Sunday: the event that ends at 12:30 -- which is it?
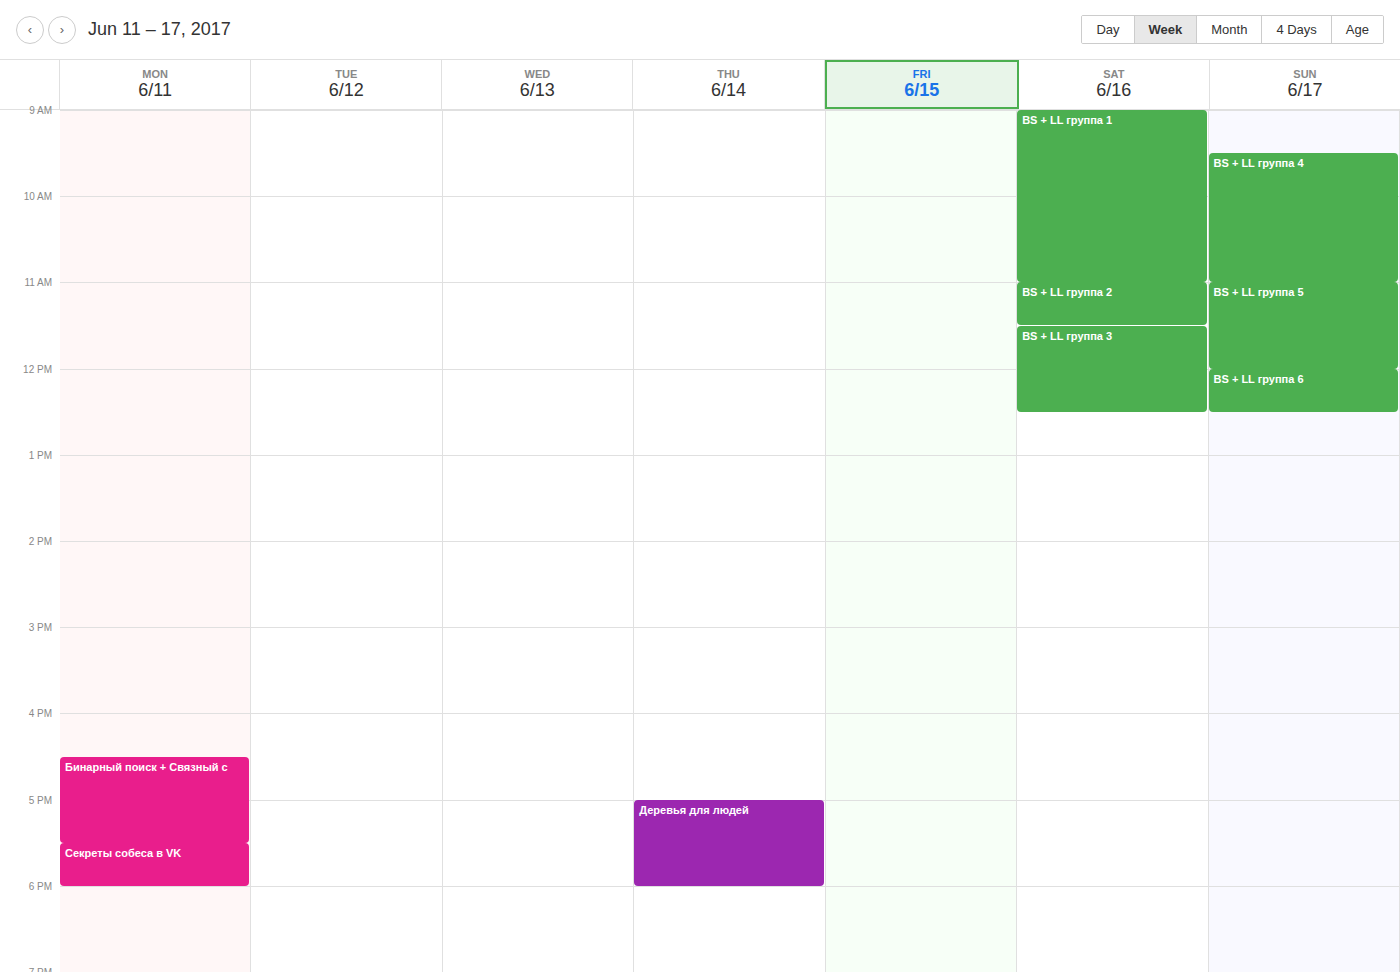
"BS + LL группа 6"